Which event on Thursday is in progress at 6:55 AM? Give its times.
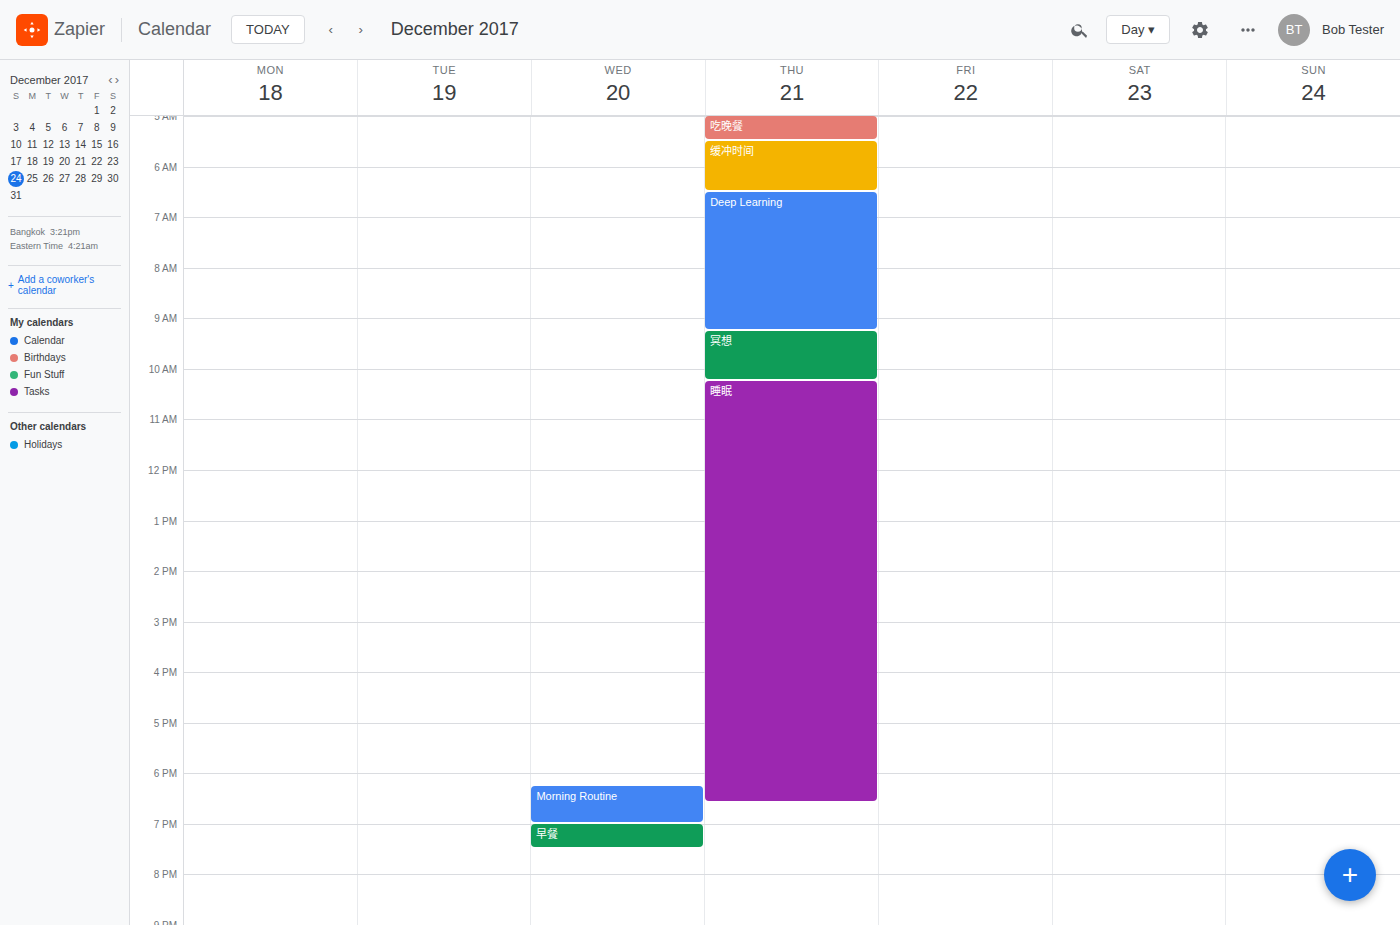
"Deep Learning", 6:30 AM to 9:15 AM